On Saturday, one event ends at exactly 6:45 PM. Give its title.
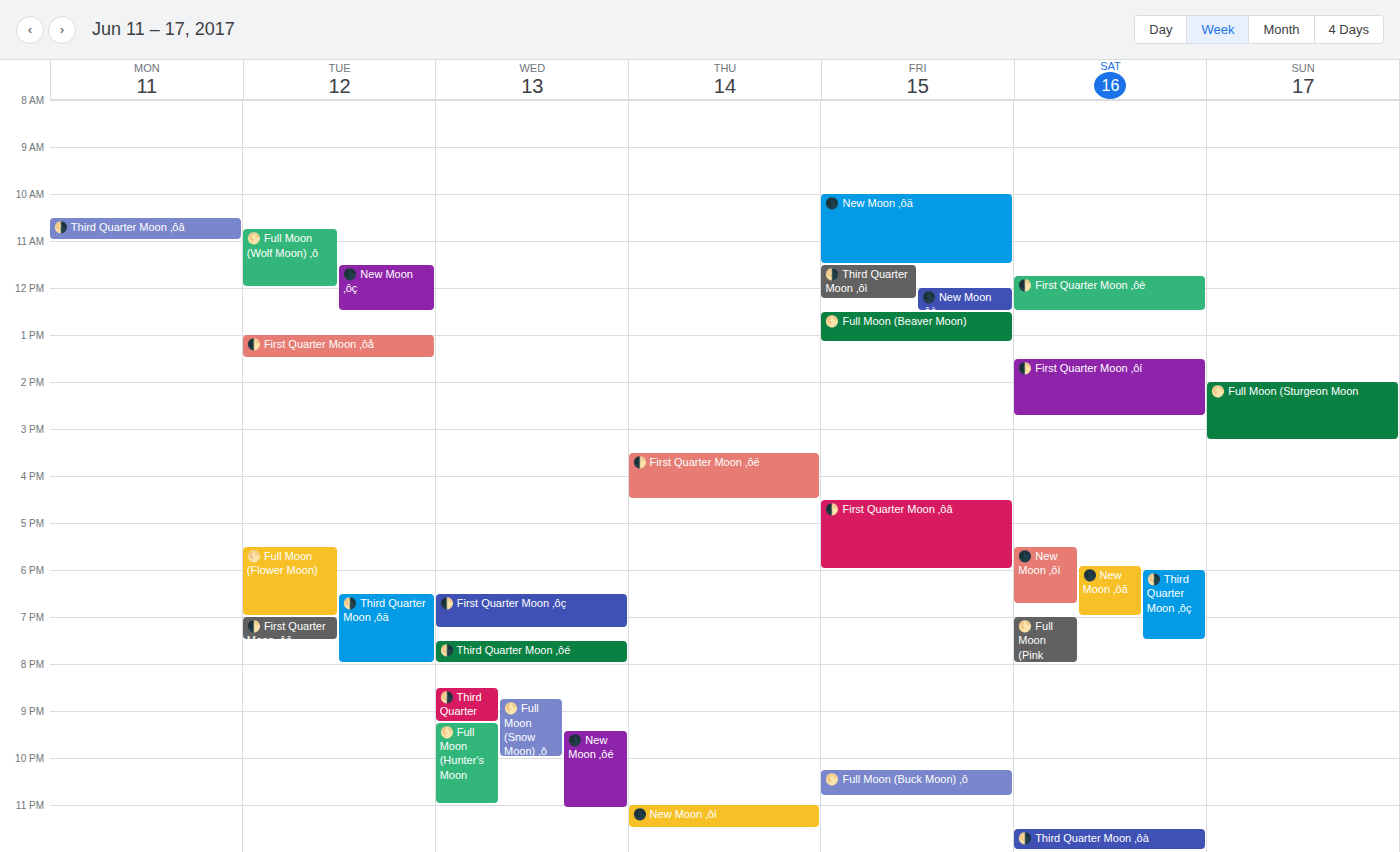
"🌑 New Moon ‚ôì"